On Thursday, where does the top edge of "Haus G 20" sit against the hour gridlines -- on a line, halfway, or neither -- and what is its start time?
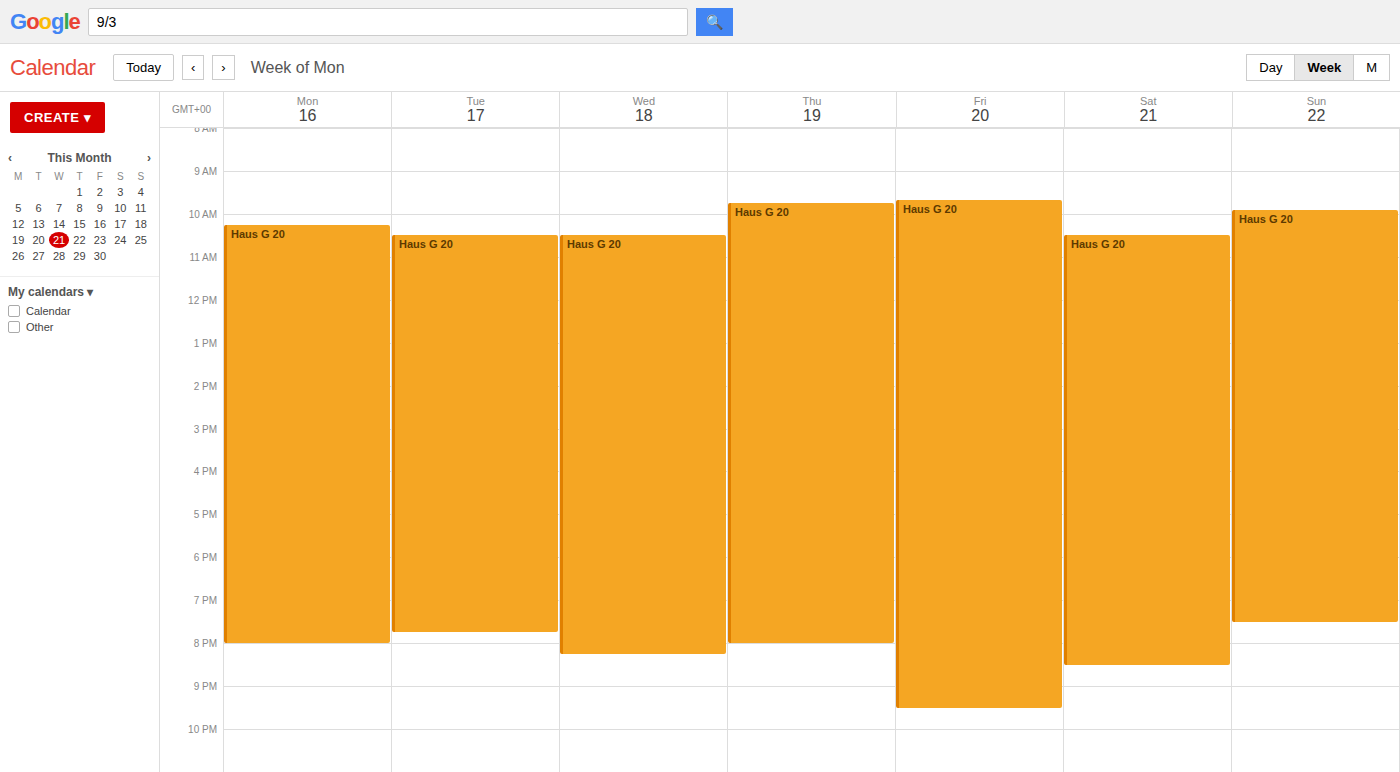
9:45 AM -- neither: three quarters of the way from the 9 AM line to the 10 AM line.